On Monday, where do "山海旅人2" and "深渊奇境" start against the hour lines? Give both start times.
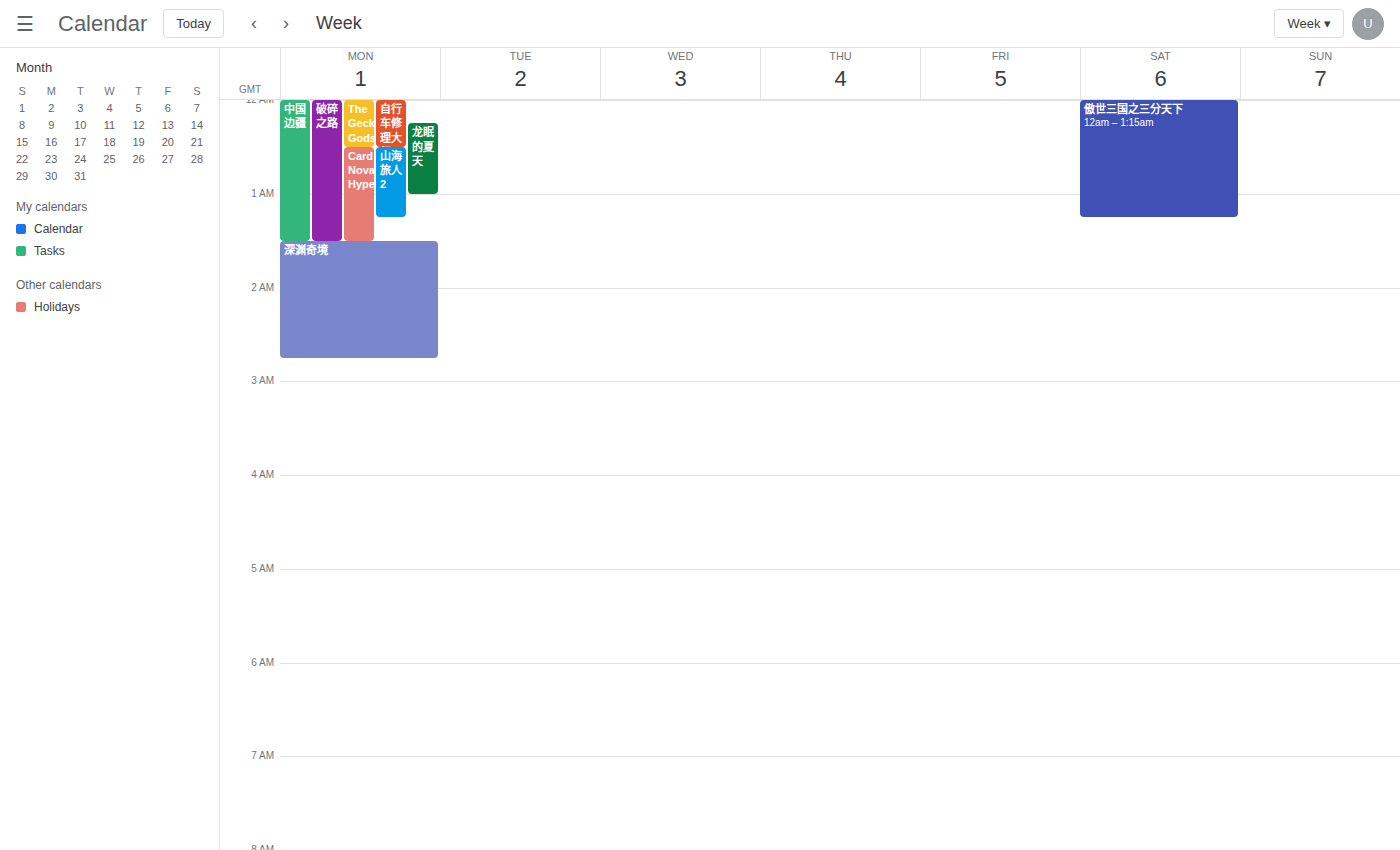
"山海旅人2": 12:30 AM, halfway between the 12 AM and 1 AM lines. "深渊奇境": 1:30 AM, halfway between the 1 AM and 2 AM lines.